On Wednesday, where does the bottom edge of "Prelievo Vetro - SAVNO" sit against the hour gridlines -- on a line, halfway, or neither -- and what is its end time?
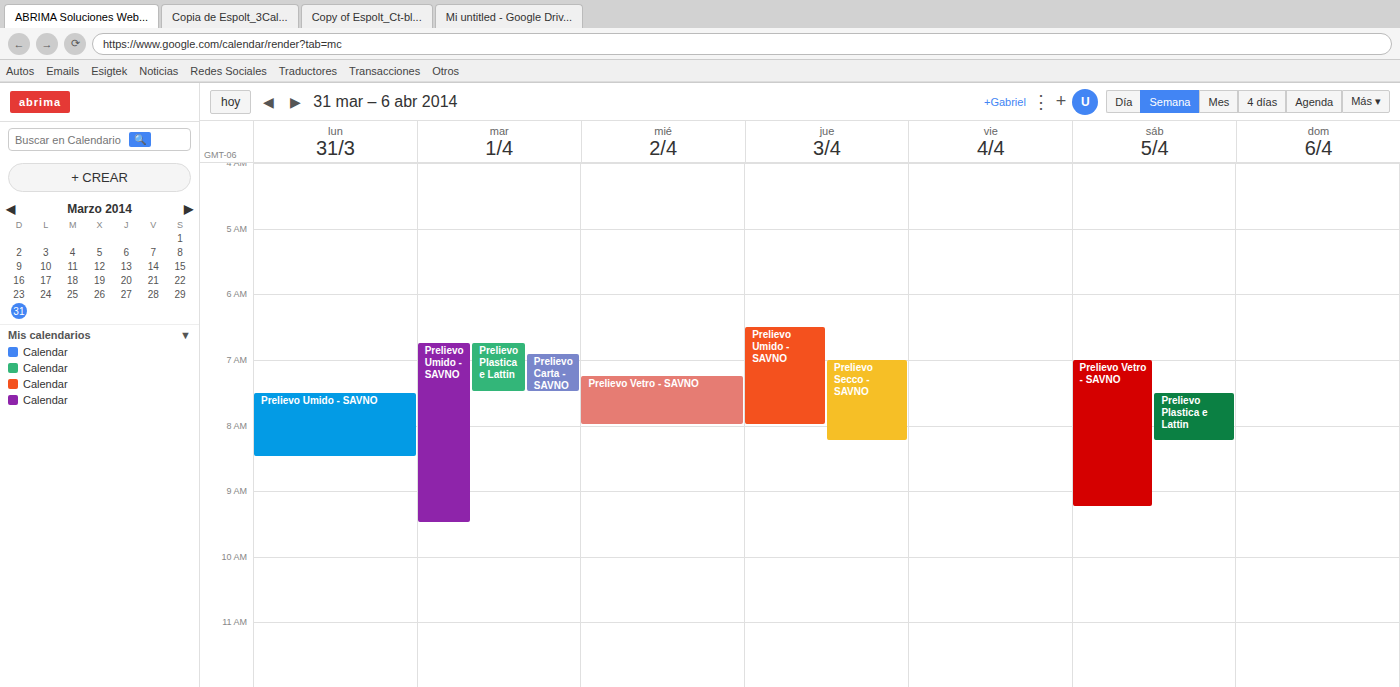
8:00 AM -- exactly on the 8 AM line.